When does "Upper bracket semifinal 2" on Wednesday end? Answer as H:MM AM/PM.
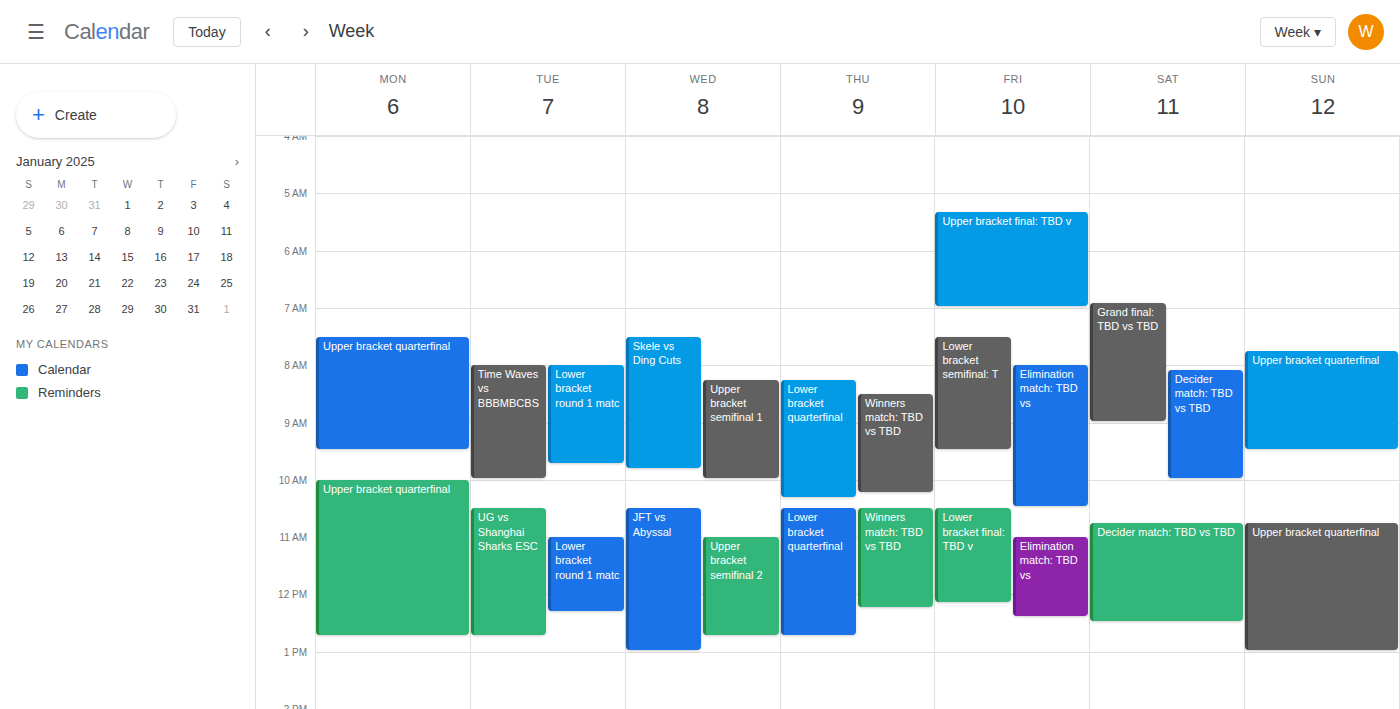
12:45 PM